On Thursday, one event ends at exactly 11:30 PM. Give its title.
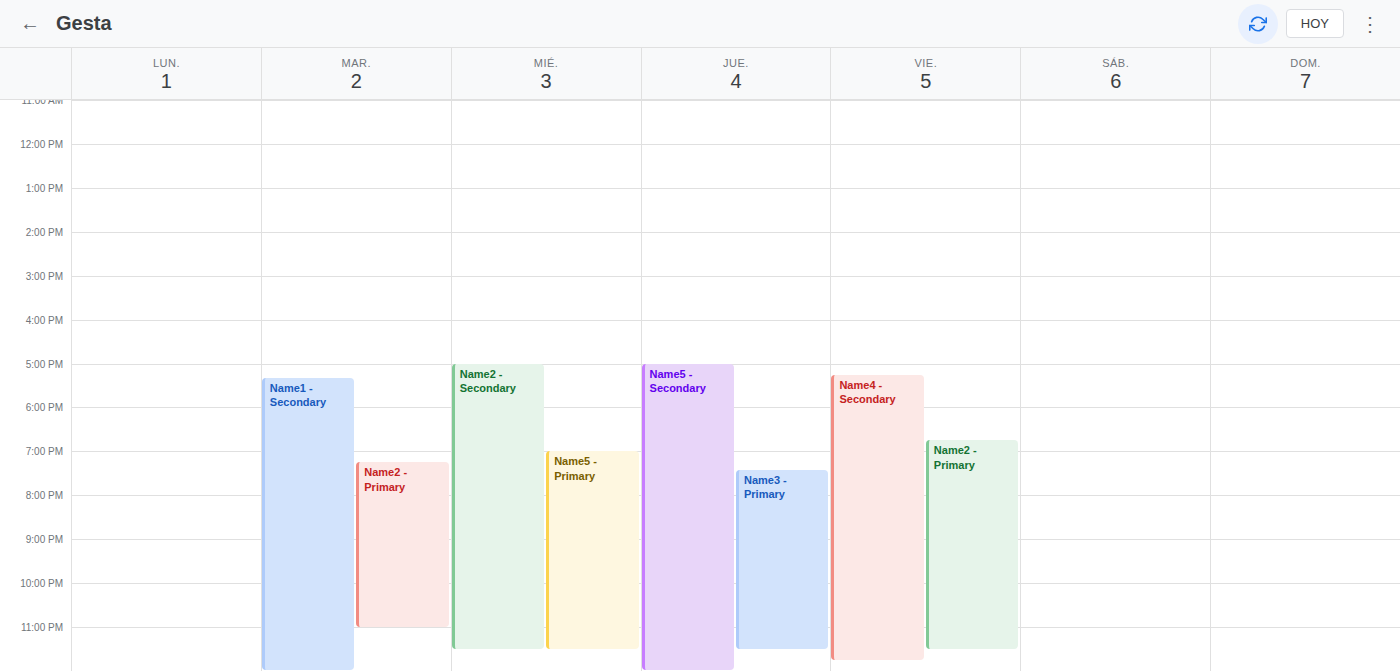
"Name3 - Primary"